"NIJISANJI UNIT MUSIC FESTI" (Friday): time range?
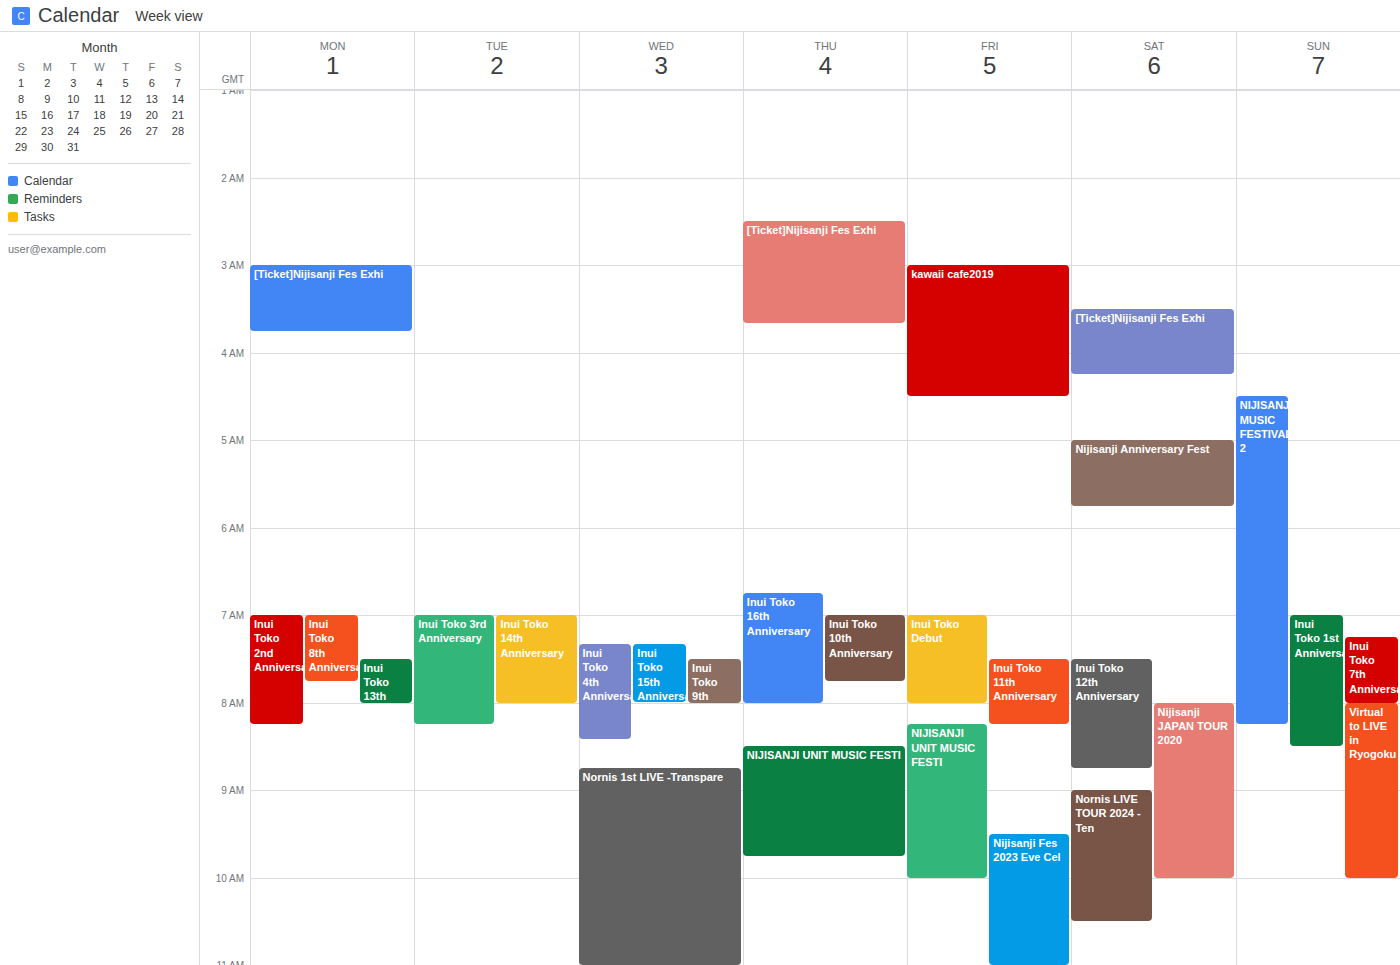
8:15 AM to 10:00 AM